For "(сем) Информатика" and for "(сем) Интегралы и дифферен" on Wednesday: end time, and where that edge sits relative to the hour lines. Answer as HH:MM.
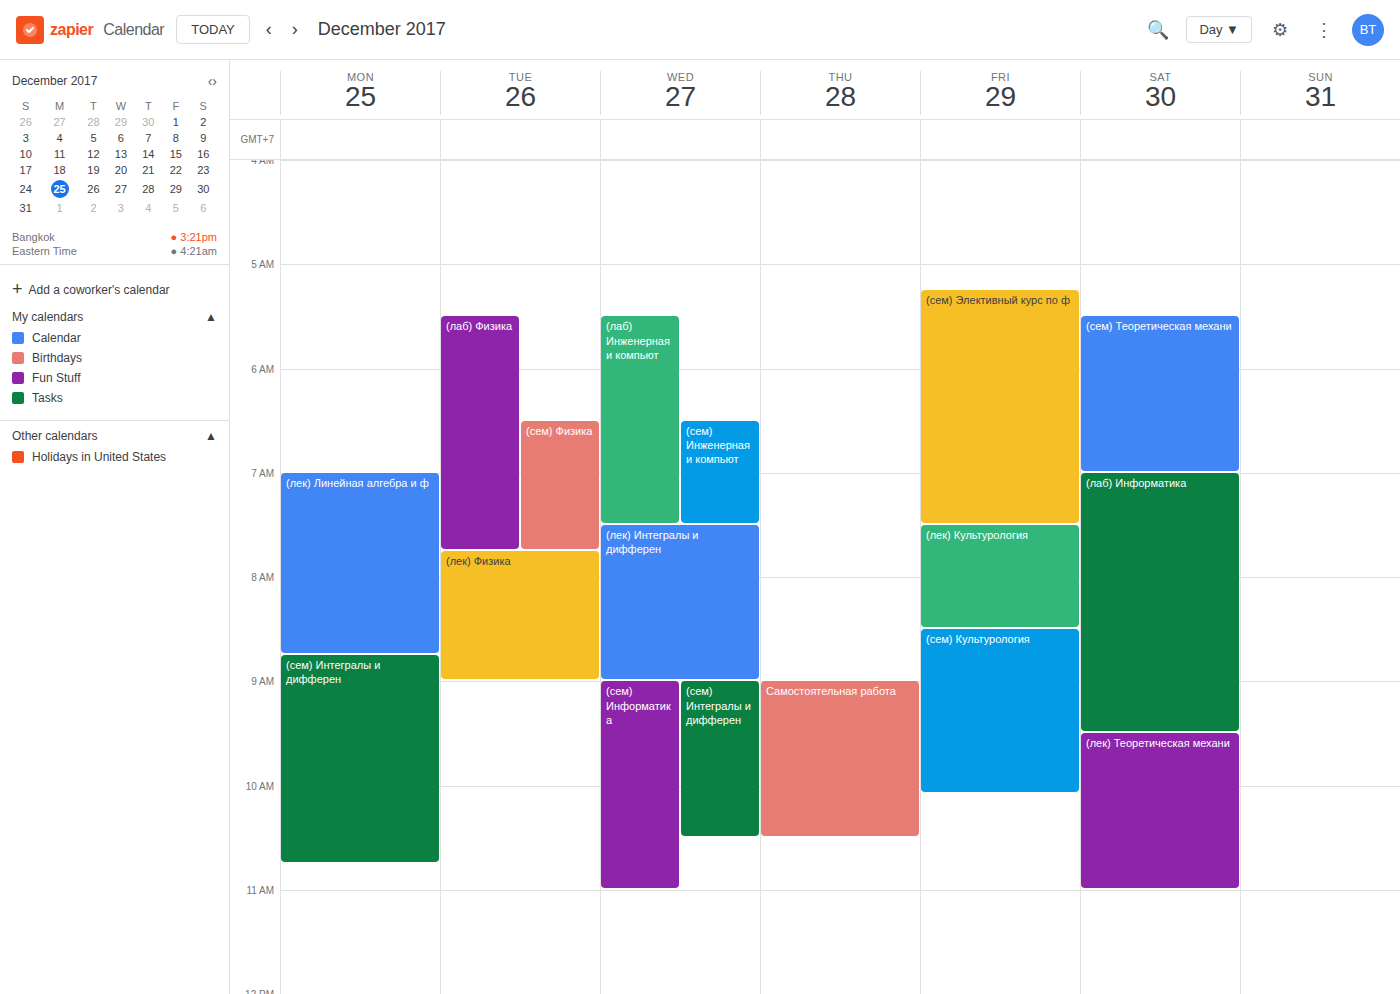
"(сем) Информатика": 11:00, exactly on the 11:00 line. "(сем) Интегралы и дифферен": 10:30, halfway between the 10:00 and 11:00 lines.